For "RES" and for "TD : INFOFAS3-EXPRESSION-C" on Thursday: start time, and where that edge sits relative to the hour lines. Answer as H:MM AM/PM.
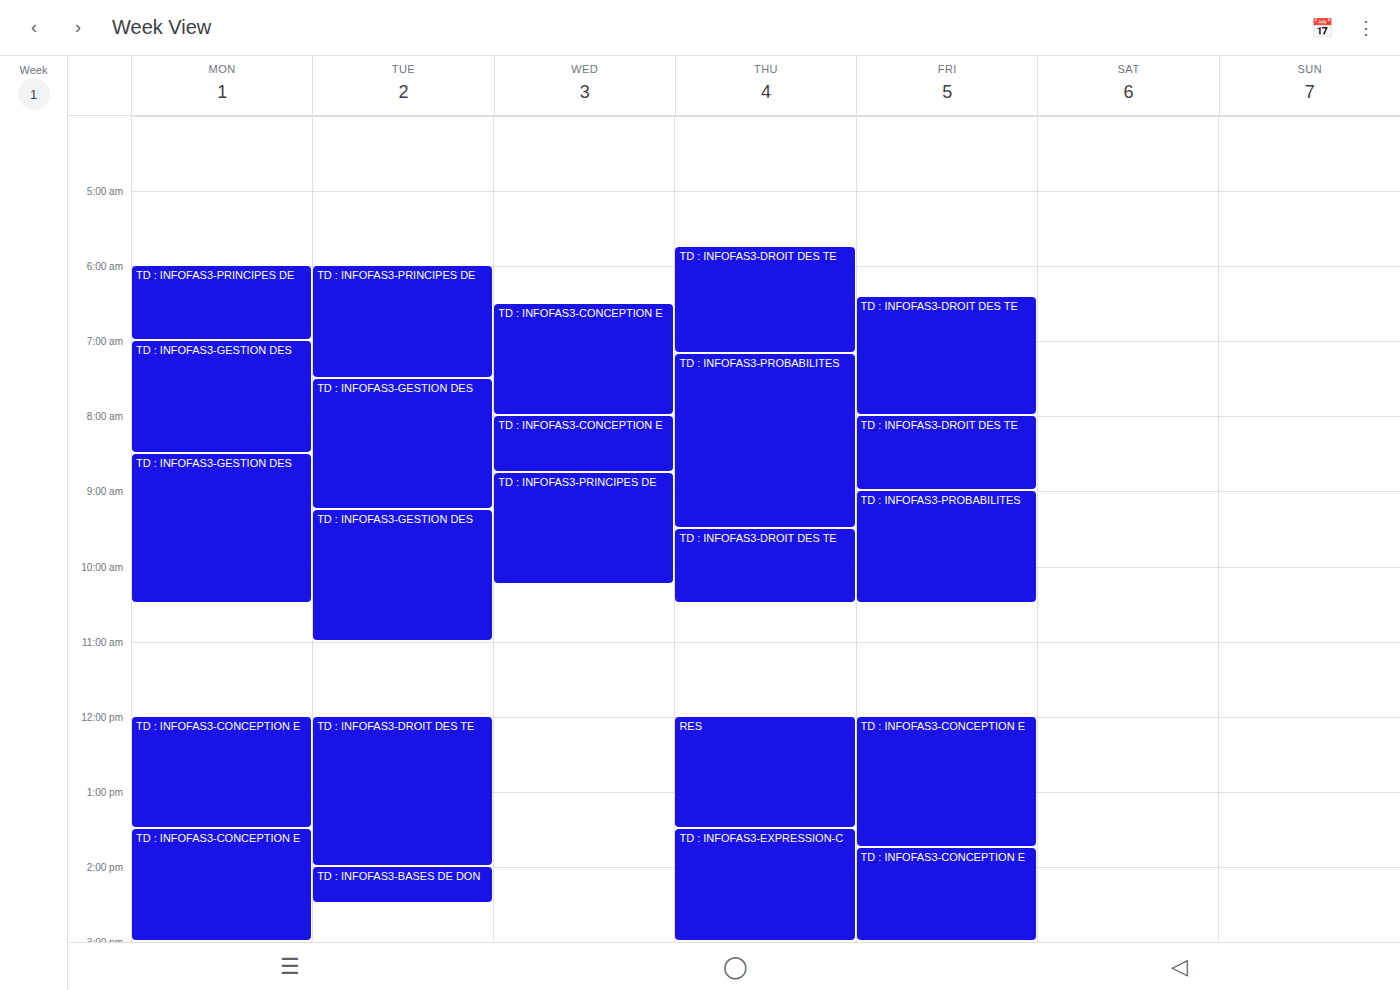
"RES": 12:00 PM, exactly on the 12 PM line. "TD : INFOFAS3-EXPRESSION-C": 1:30 PM, halfway between the 1 PM and 2 PM lines.